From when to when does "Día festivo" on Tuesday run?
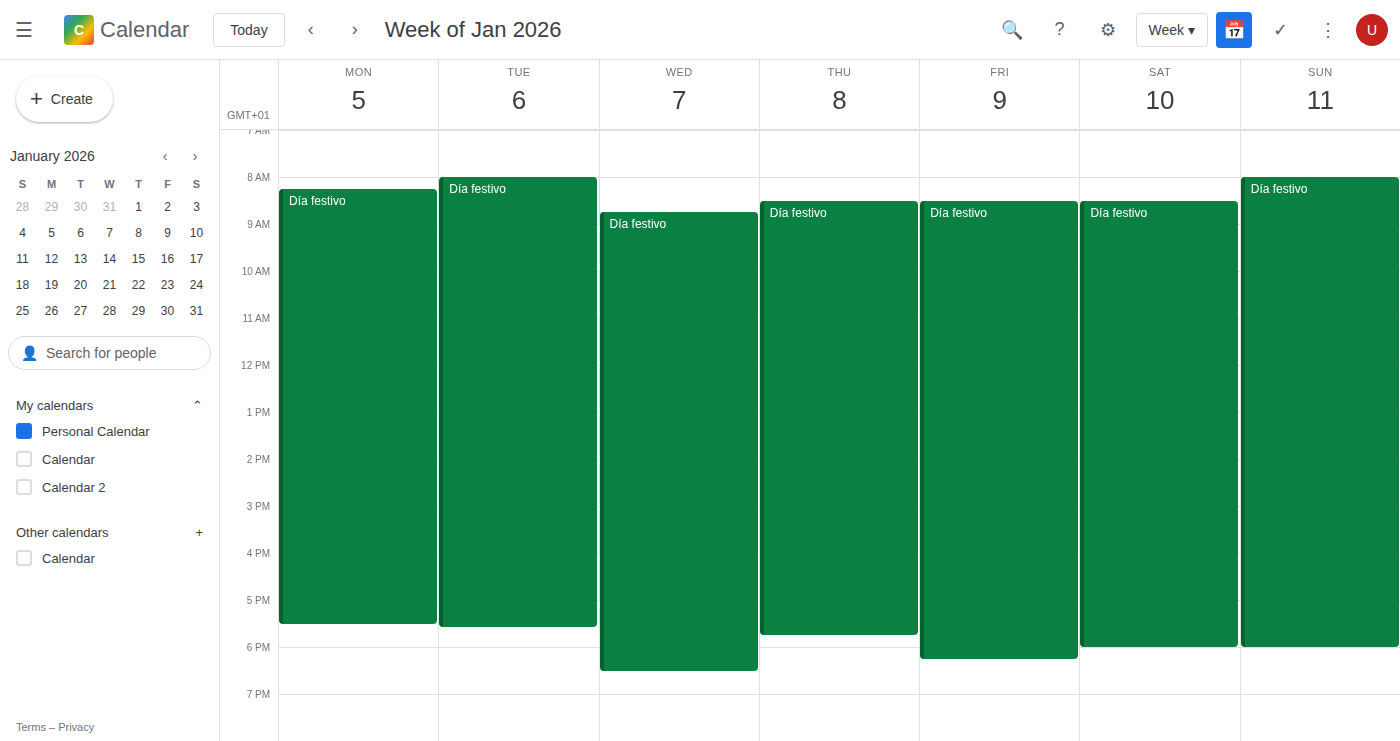
8:00 AM to 5:35 PM